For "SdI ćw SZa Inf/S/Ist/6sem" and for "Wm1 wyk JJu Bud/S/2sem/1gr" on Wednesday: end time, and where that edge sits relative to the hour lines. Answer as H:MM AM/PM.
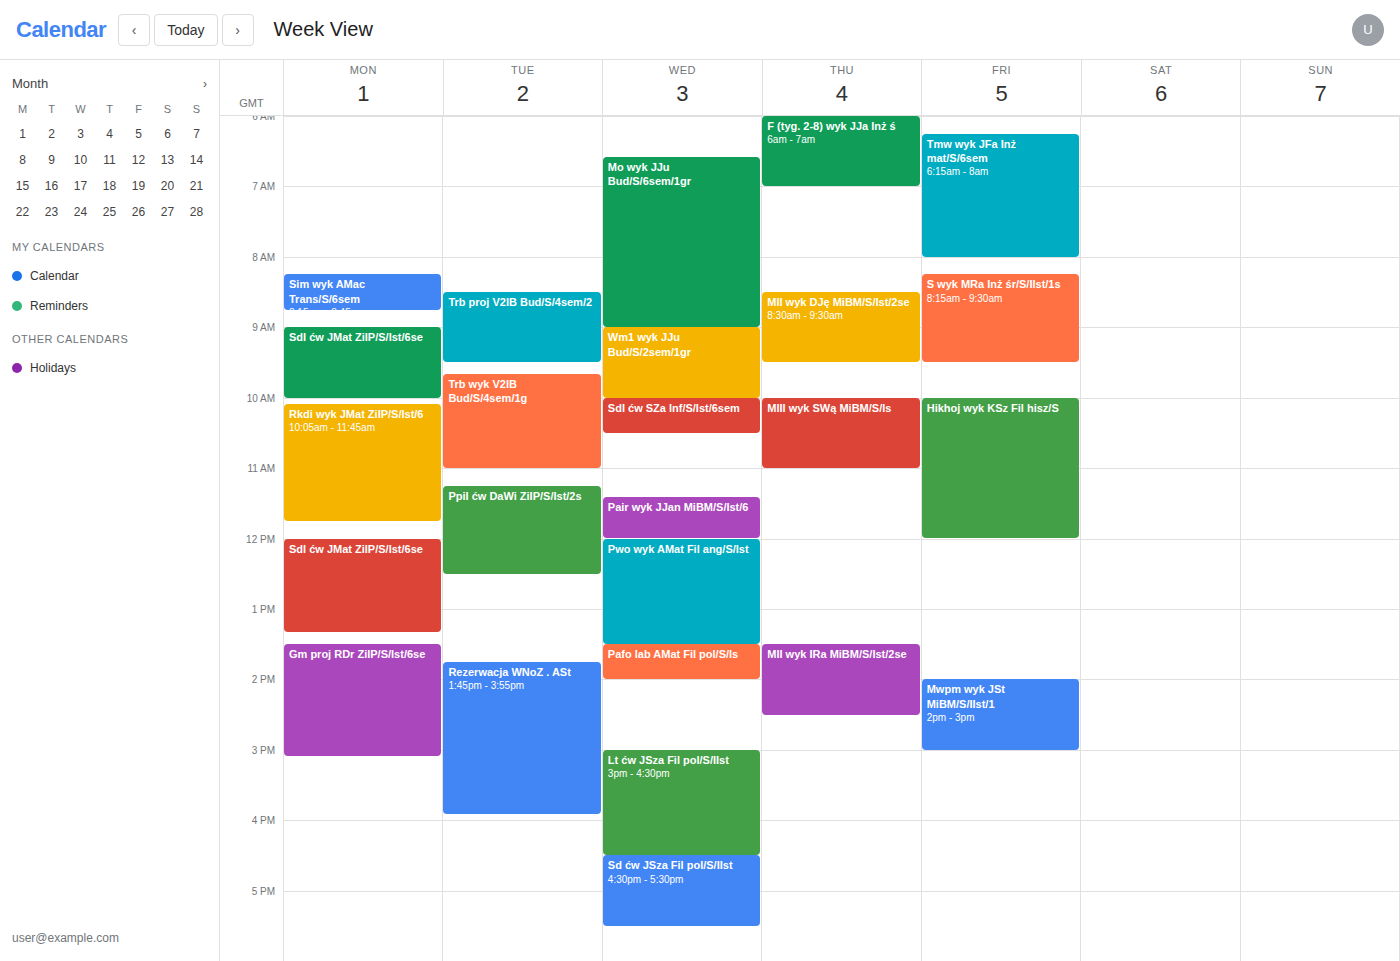
"SdI ćw SZa Inf/S/Ist/6sem": 10:30 AM, halfway between the 10 AM and 11 AM lines. "Wm1 wyk JJu Bud/S/2sem/1gr": 10:00 AM, exactly on the 10 AM line.